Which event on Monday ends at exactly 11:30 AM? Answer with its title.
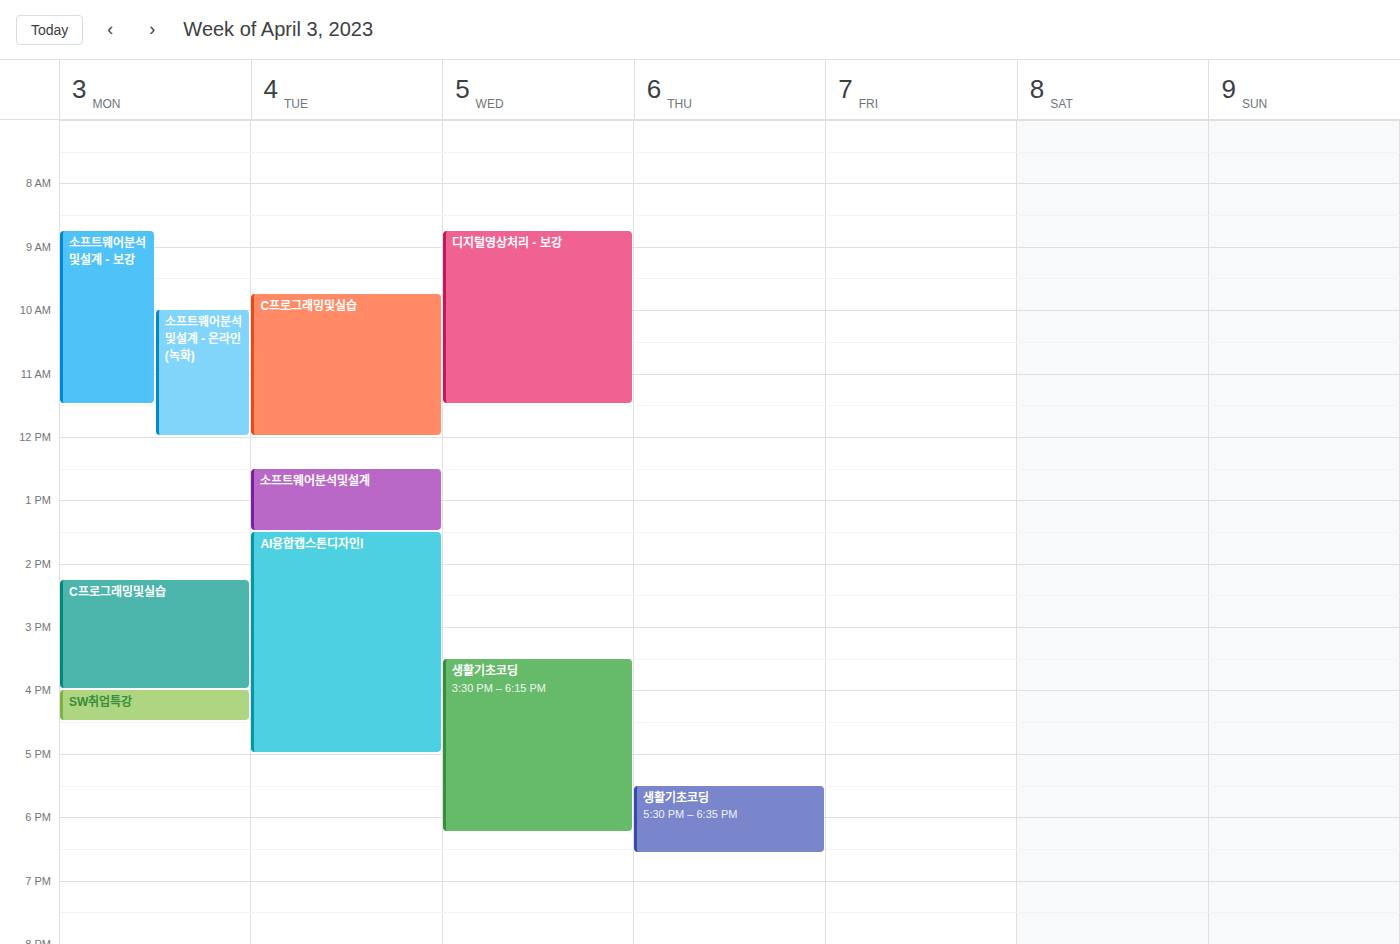
"소프트웨어분석및설계 - 보강"